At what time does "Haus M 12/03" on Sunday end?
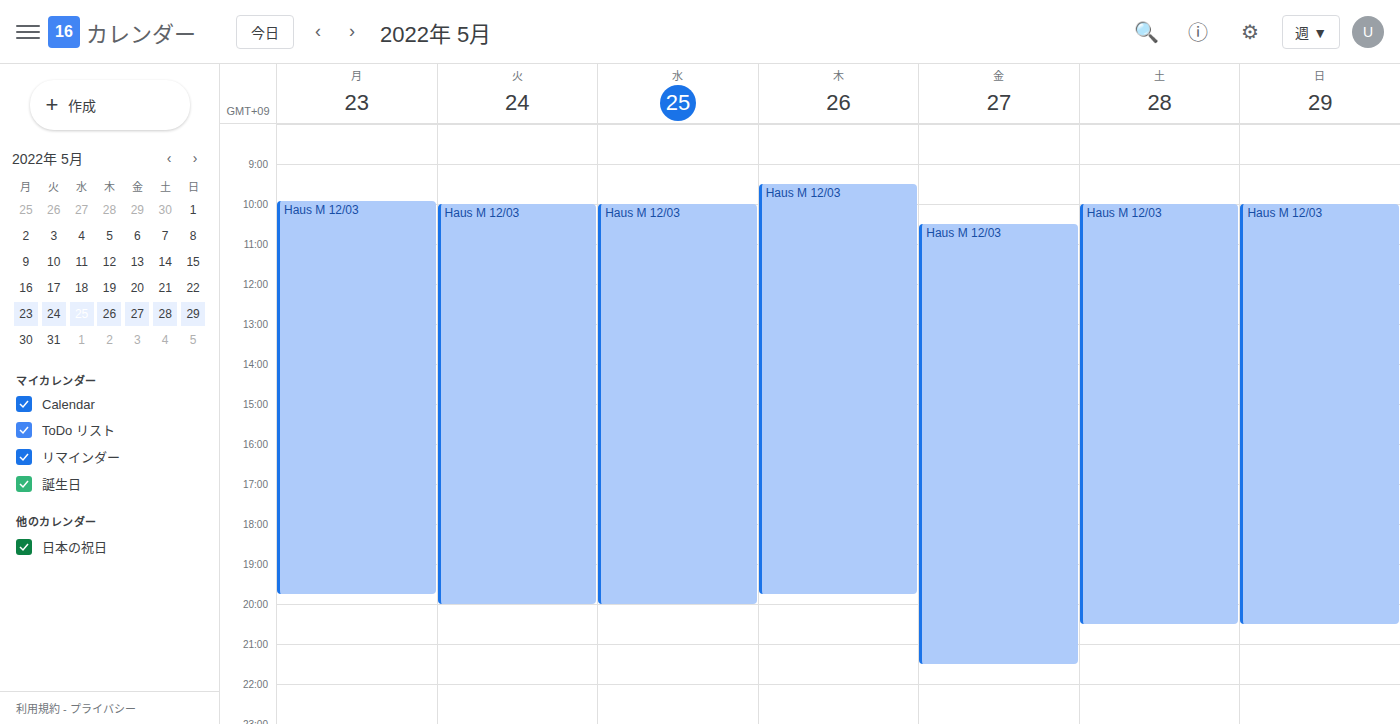
20:30